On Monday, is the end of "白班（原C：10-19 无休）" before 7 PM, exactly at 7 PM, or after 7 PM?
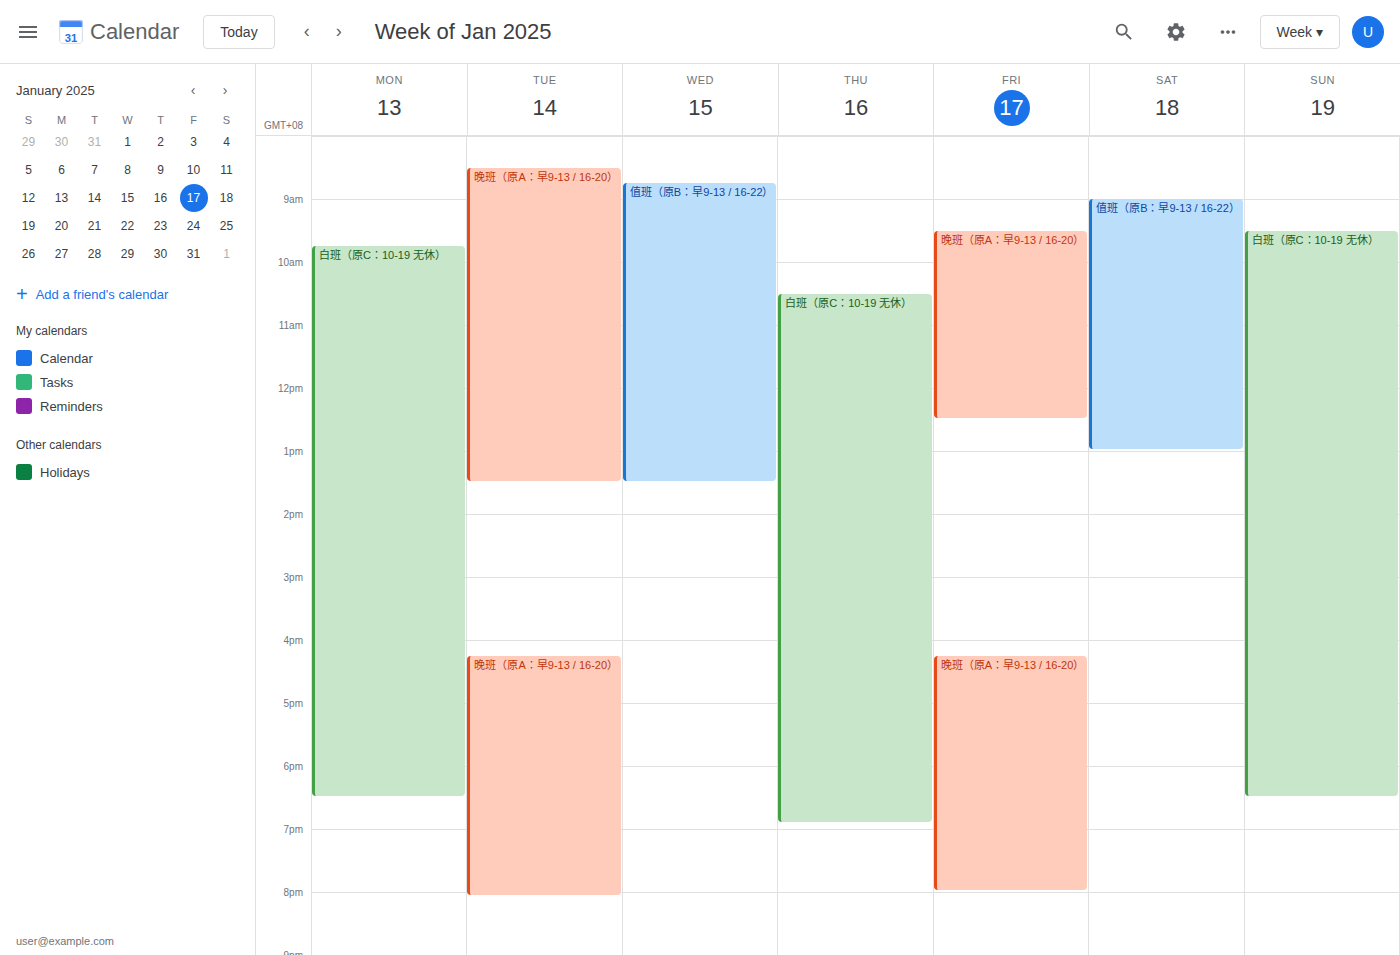
6:30 PM -- before 7 PM, 30 minutes above the 7 PM line.